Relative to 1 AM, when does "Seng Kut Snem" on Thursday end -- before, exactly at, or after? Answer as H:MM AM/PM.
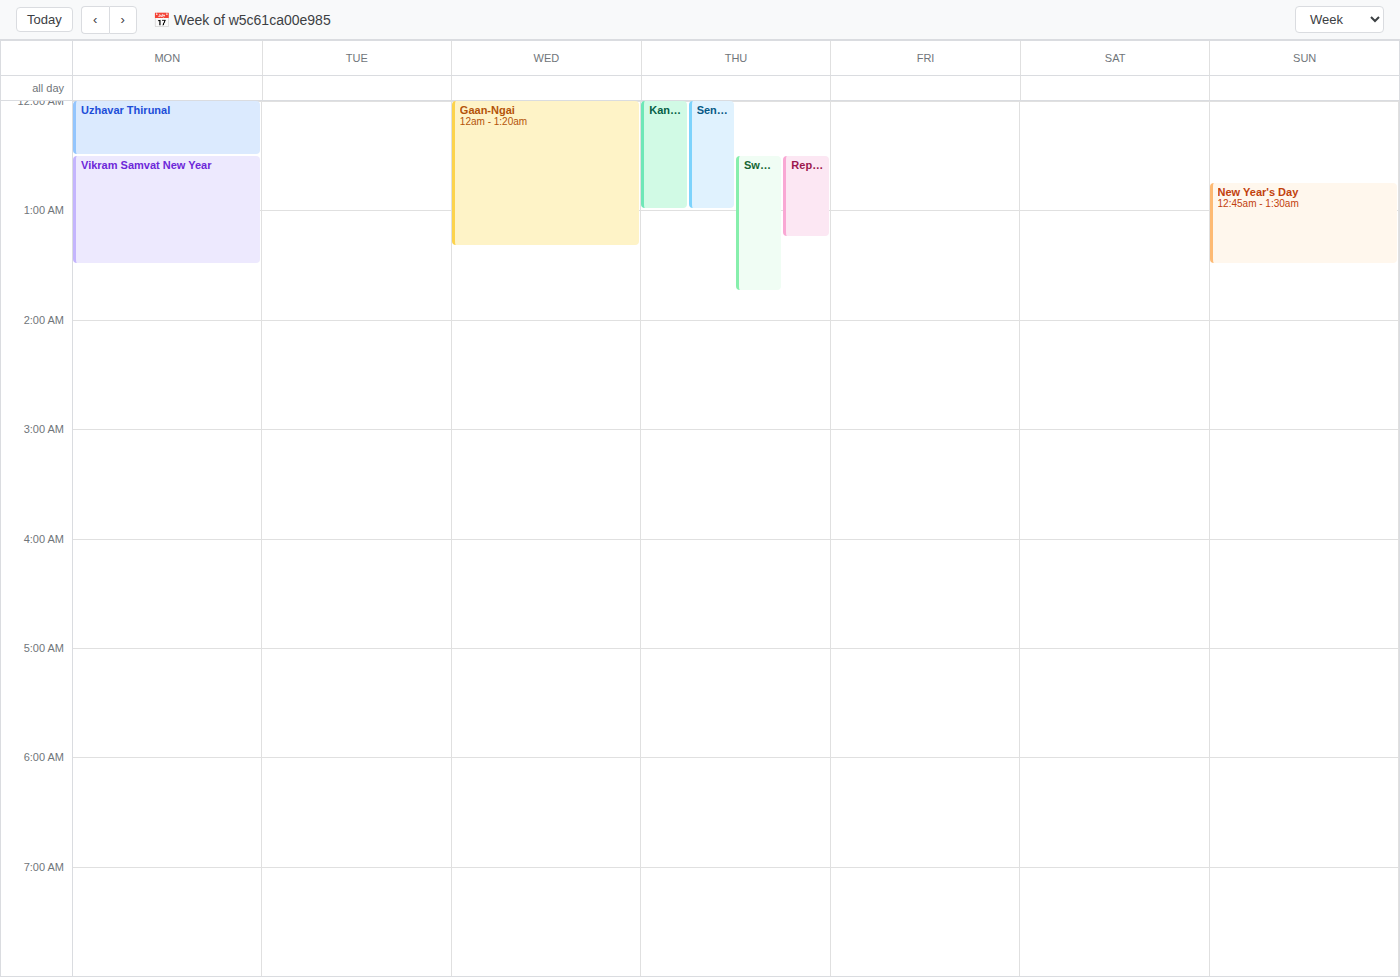
1:00 AM -- exactly at 1 AM, on the 1 AM line.